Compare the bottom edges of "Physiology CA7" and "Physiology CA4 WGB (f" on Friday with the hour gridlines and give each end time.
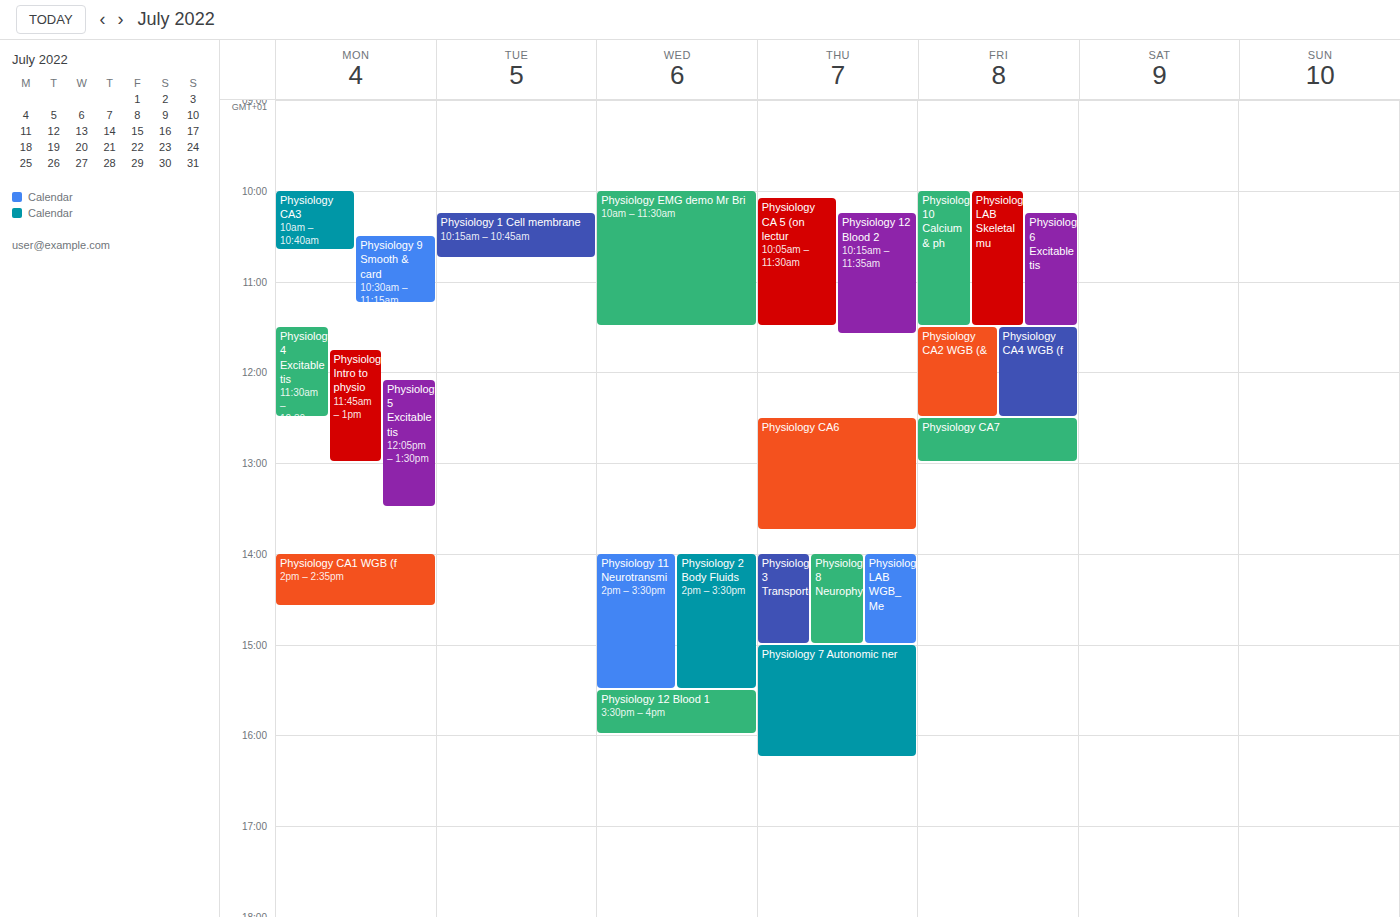
"Physiology CA7": 1:00 PM, exactly on the 1 PM line. "Physiology CA4 WGB (f": 12:30 PM, halfway between the 12 PM and 1 PM lines.